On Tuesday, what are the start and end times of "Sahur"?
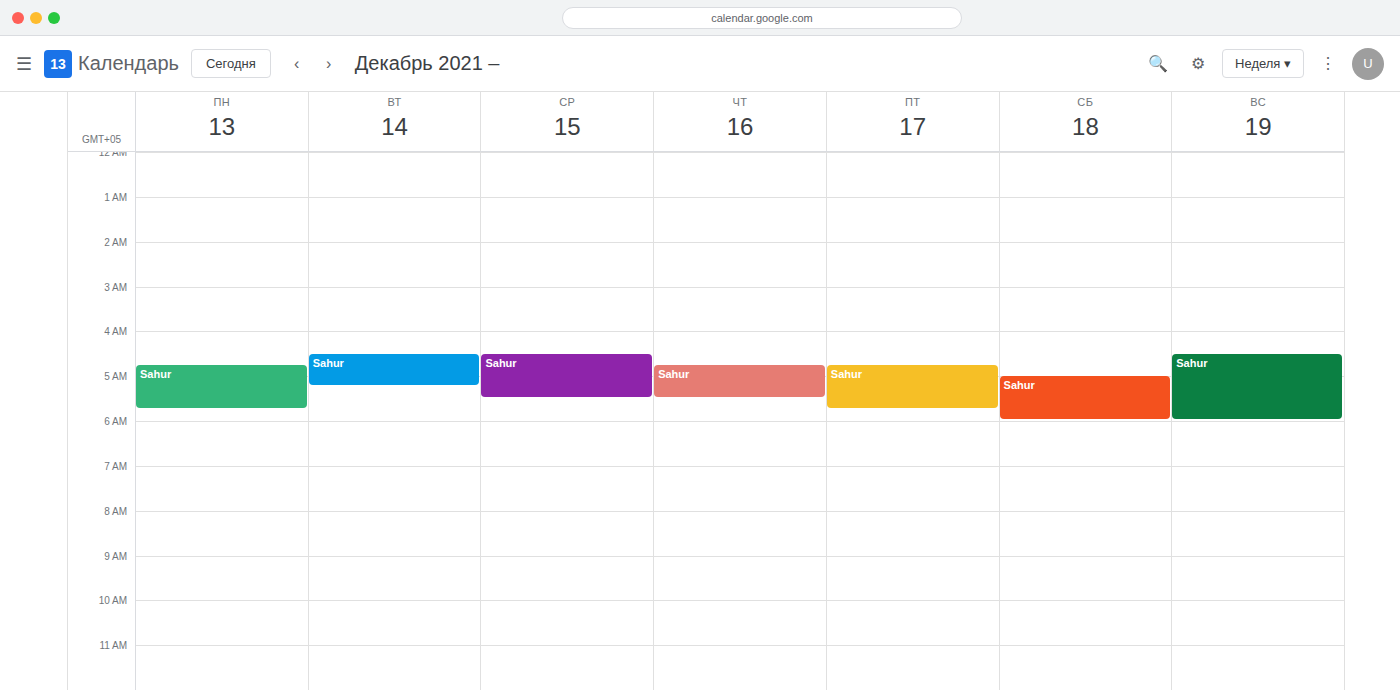
4:30 AM to 5:15 AM